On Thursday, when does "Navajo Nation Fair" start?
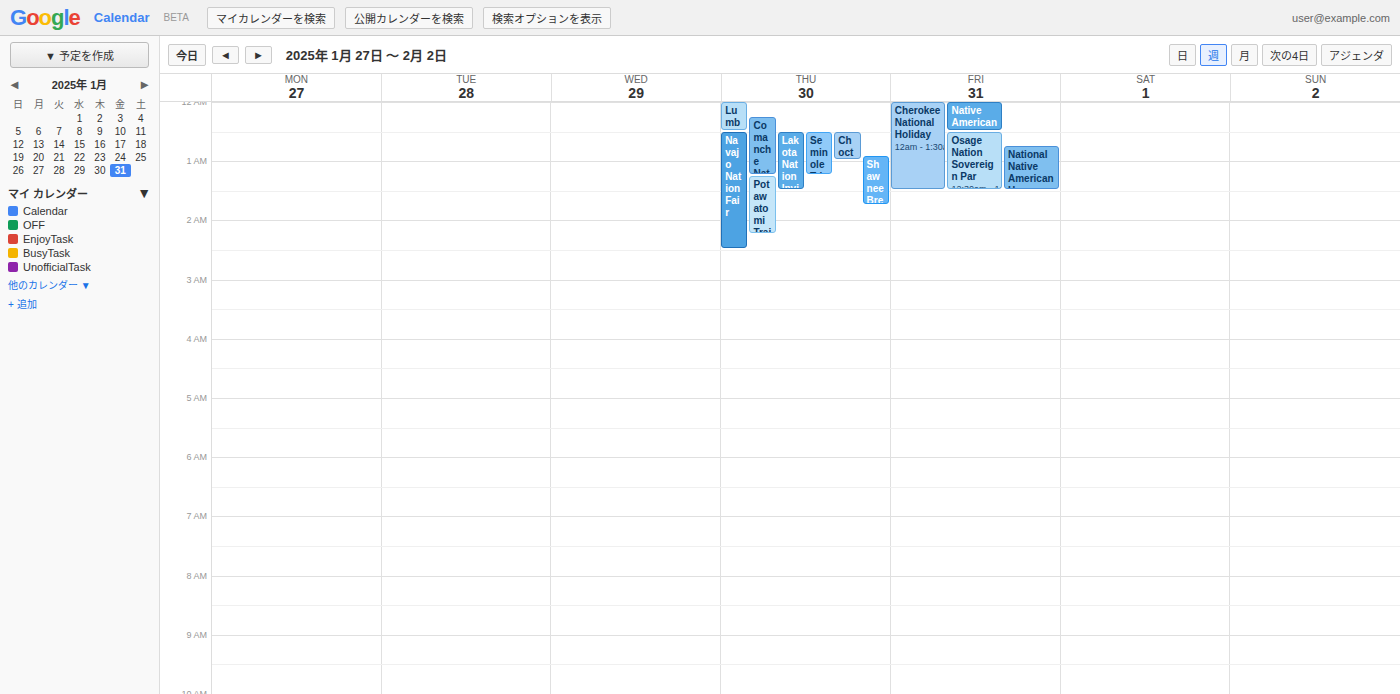
12:30 AM